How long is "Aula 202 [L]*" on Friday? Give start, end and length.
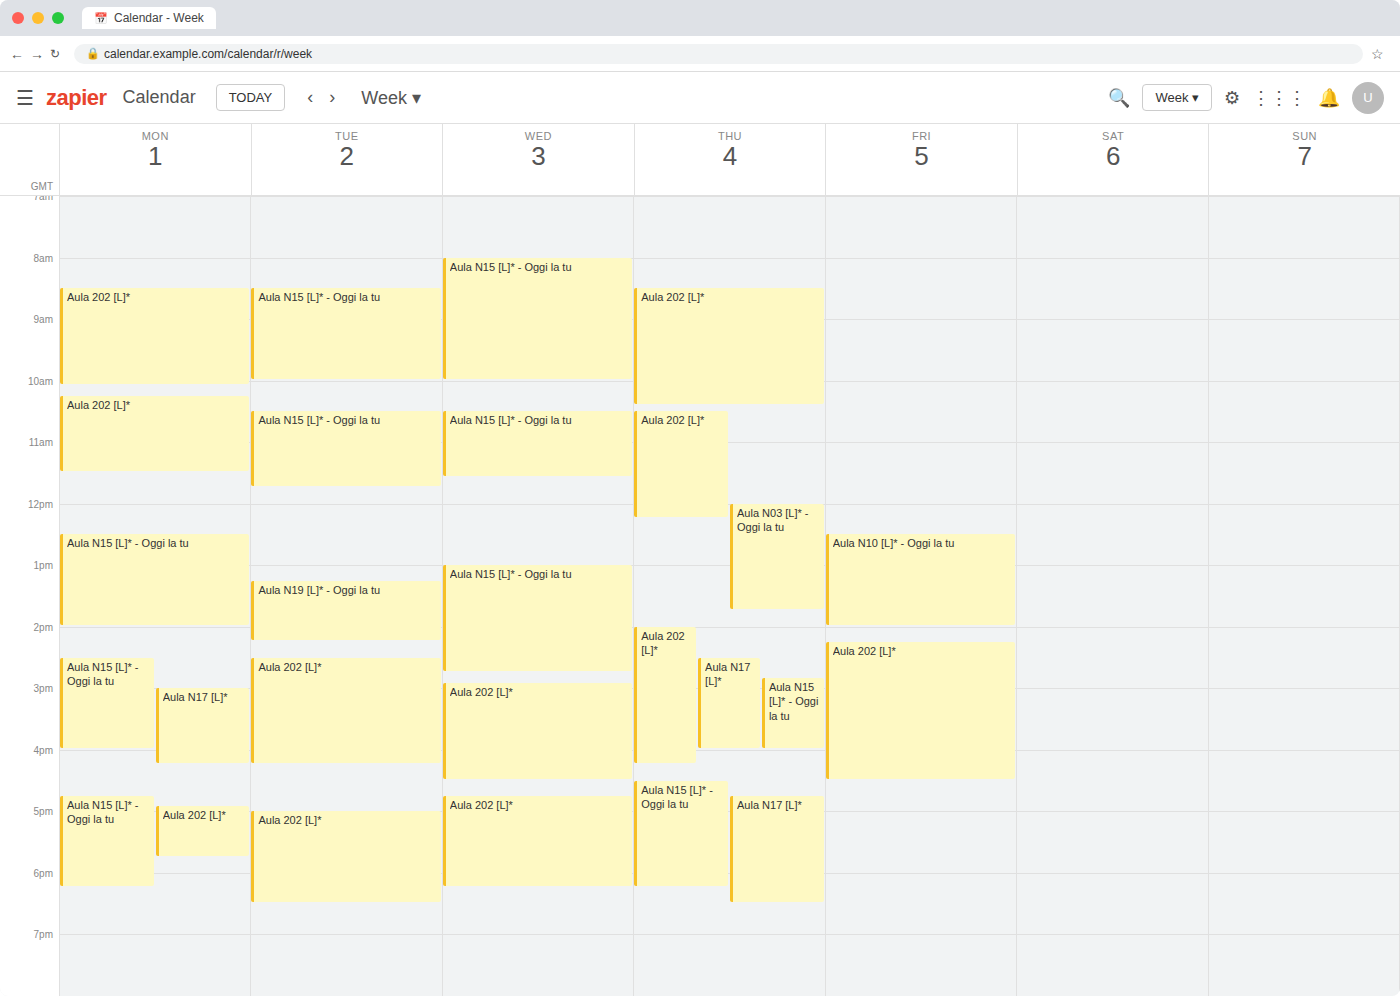
2:15 PM to 4:30 PM, 2 hours 15 minutes